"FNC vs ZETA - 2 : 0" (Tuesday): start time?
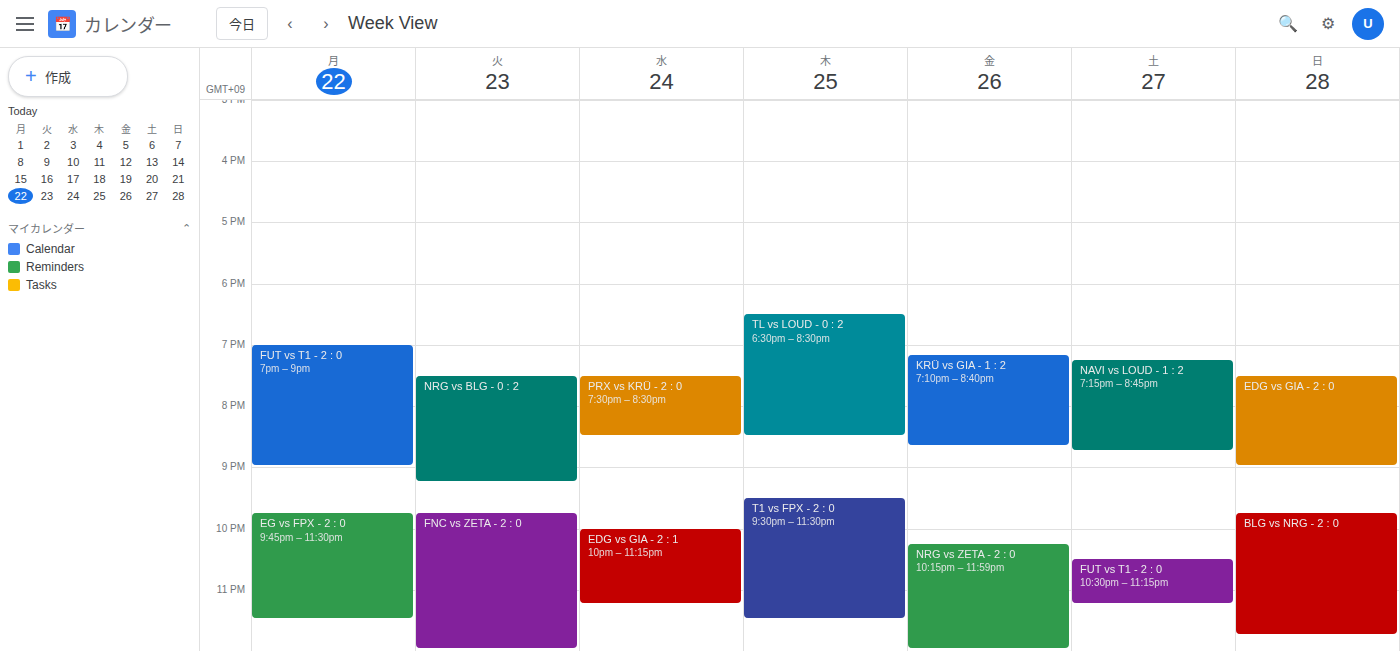
9:45 PM